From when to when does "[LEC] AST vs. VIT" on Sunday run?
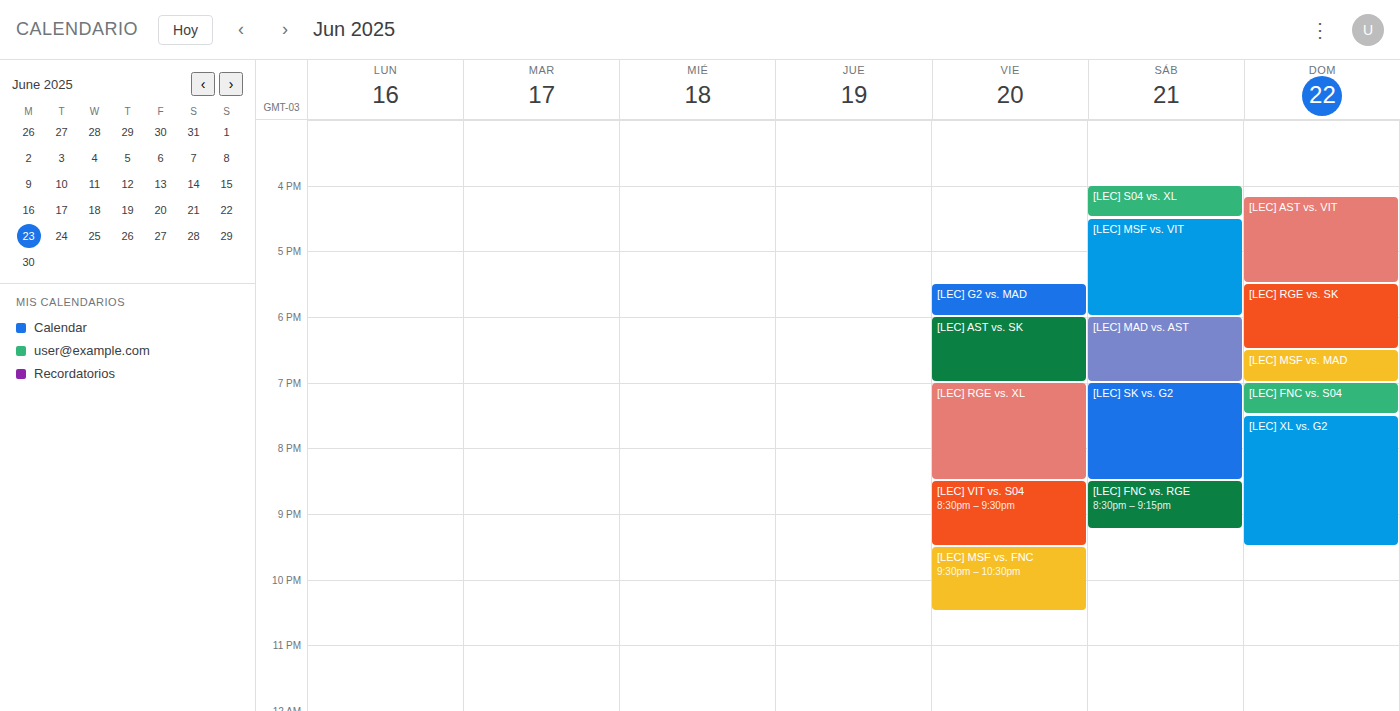
4:10 PM to 5:30 PM